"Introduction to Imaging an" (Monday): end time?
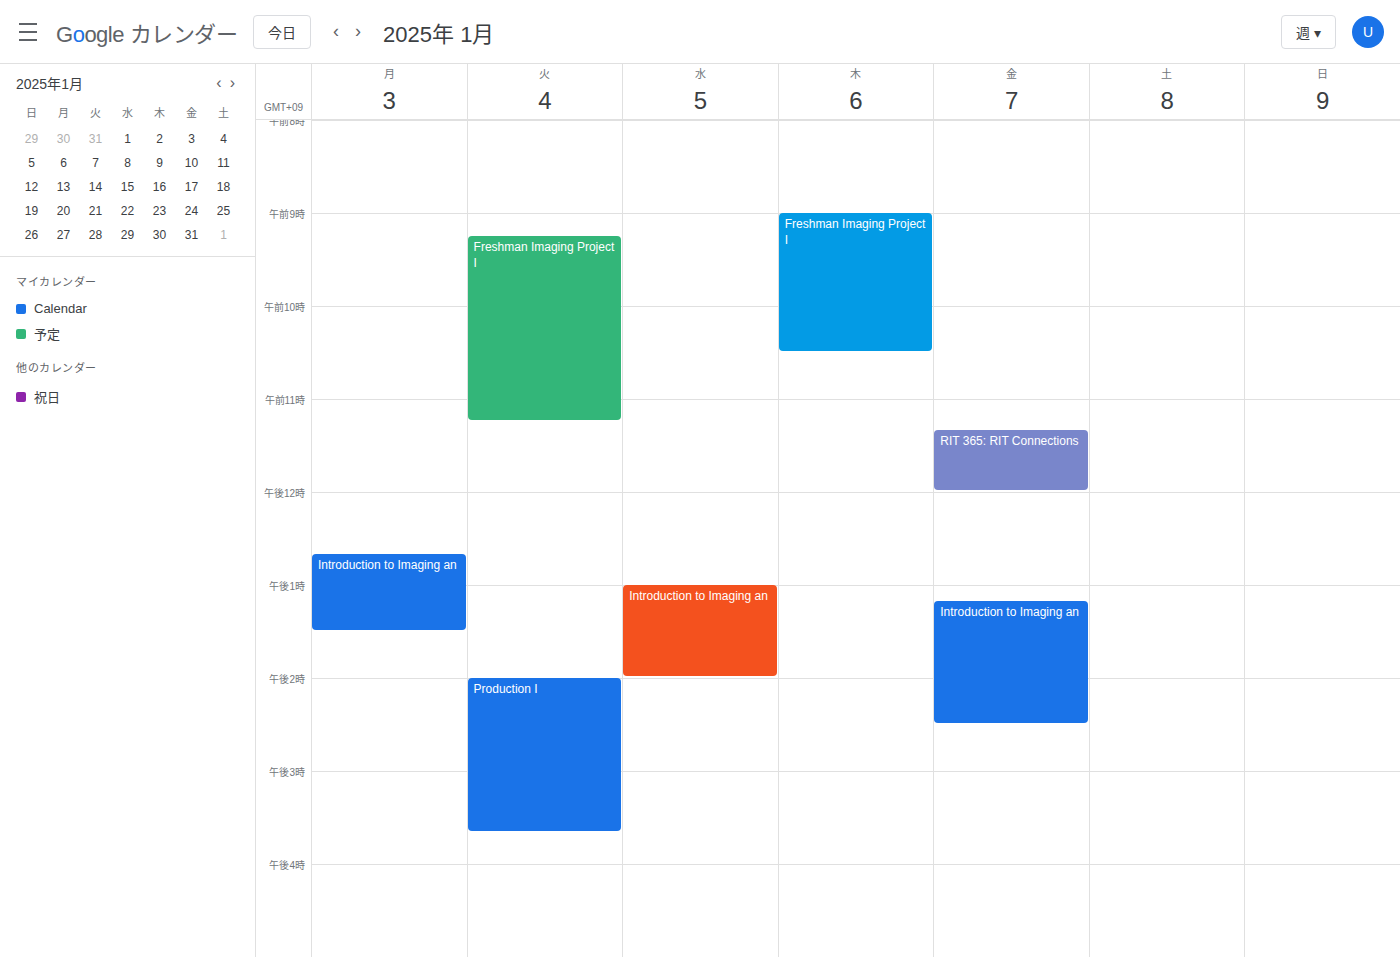
1:30 PM